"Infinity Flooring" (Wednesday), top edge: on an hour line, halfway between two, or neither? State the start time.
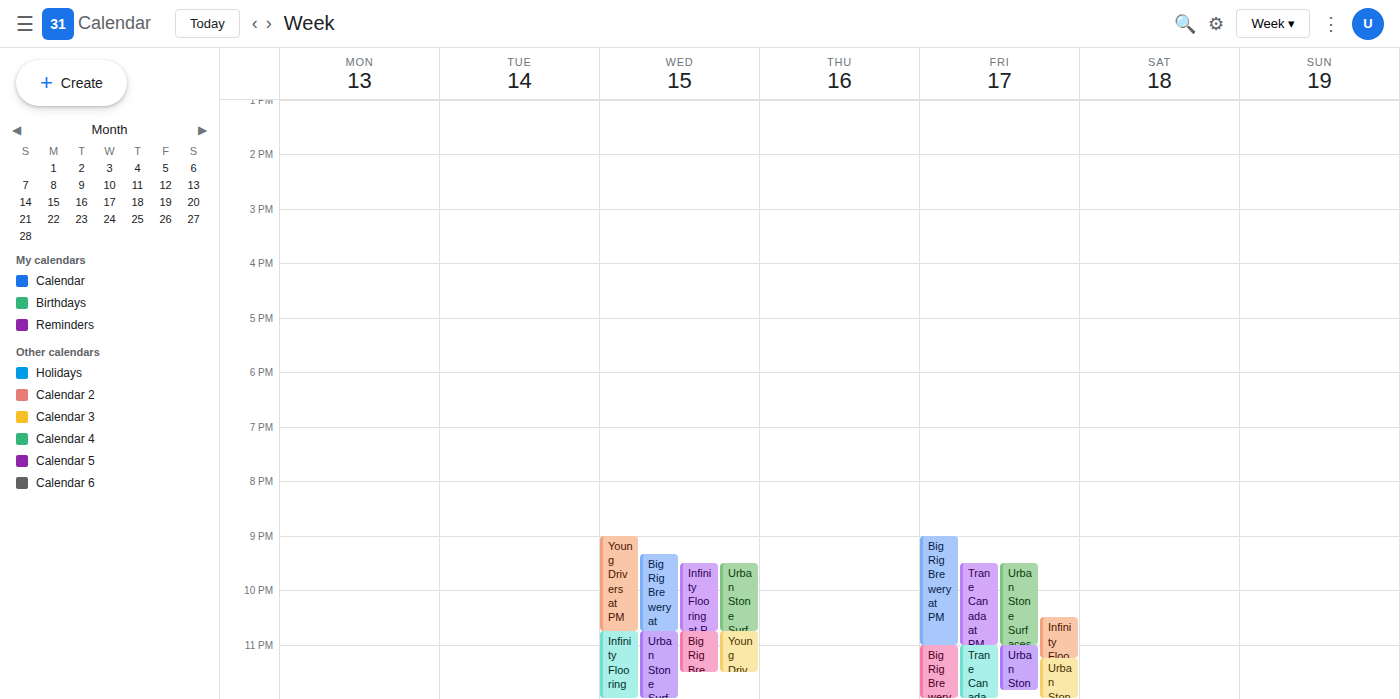
10:45 PM -- neither: three quarters of the way from the 10 PM line to the 11 PM line.